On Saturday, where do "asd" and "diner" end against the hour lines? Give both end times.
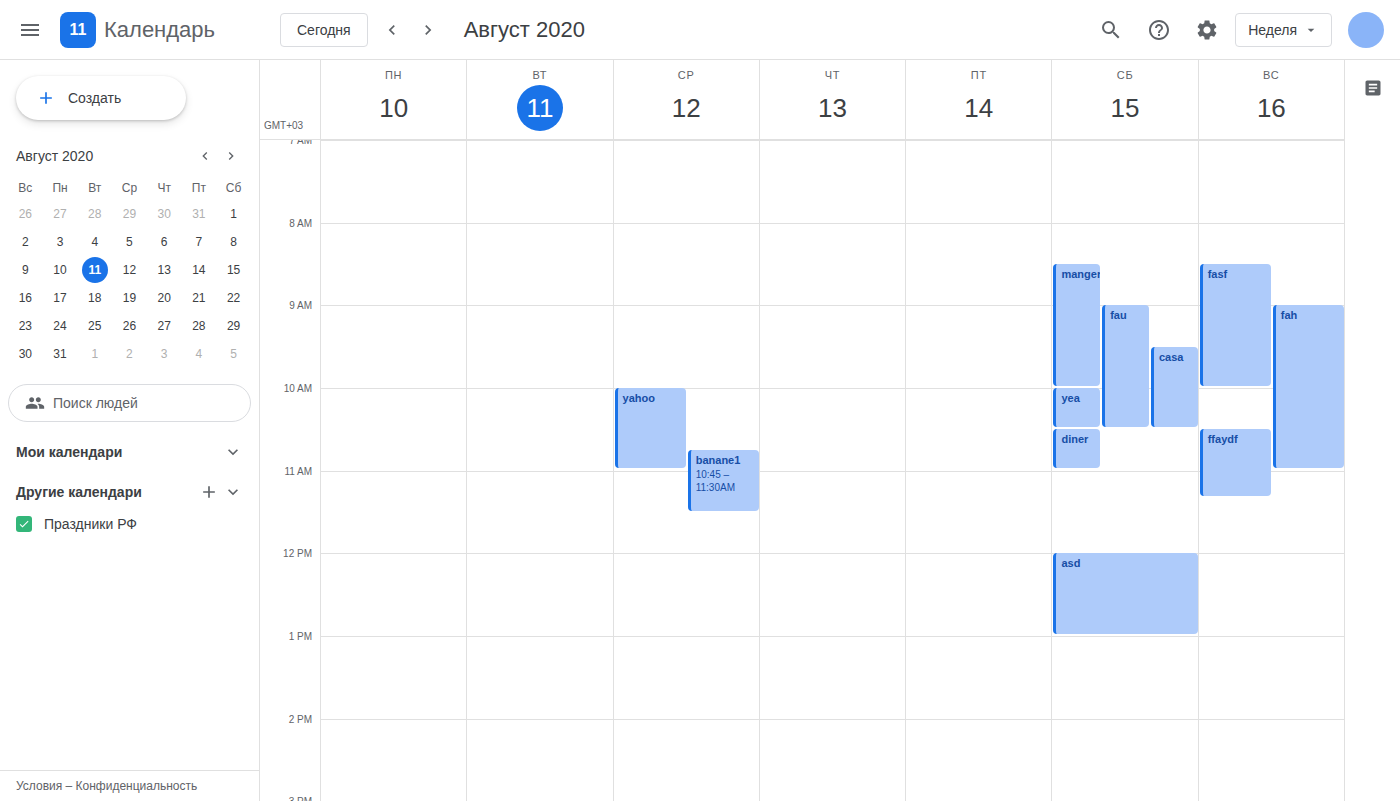
"asd": 1:00 PM, exactly on the 1 PM line. "diner": 11:00 AM, exactly on the 11 AM line.